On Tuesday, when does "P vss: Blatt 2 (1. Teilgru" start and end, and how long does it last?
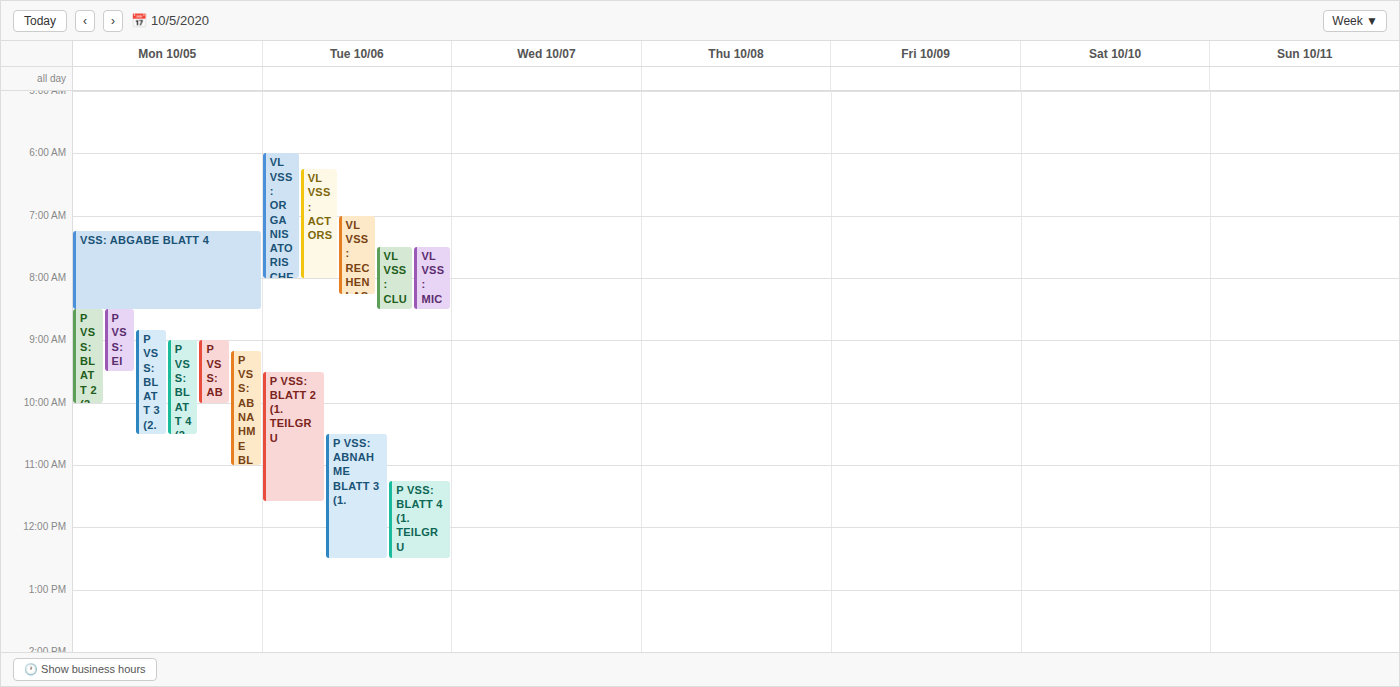
09:30 to 11:35, 2 hours 5 minutes